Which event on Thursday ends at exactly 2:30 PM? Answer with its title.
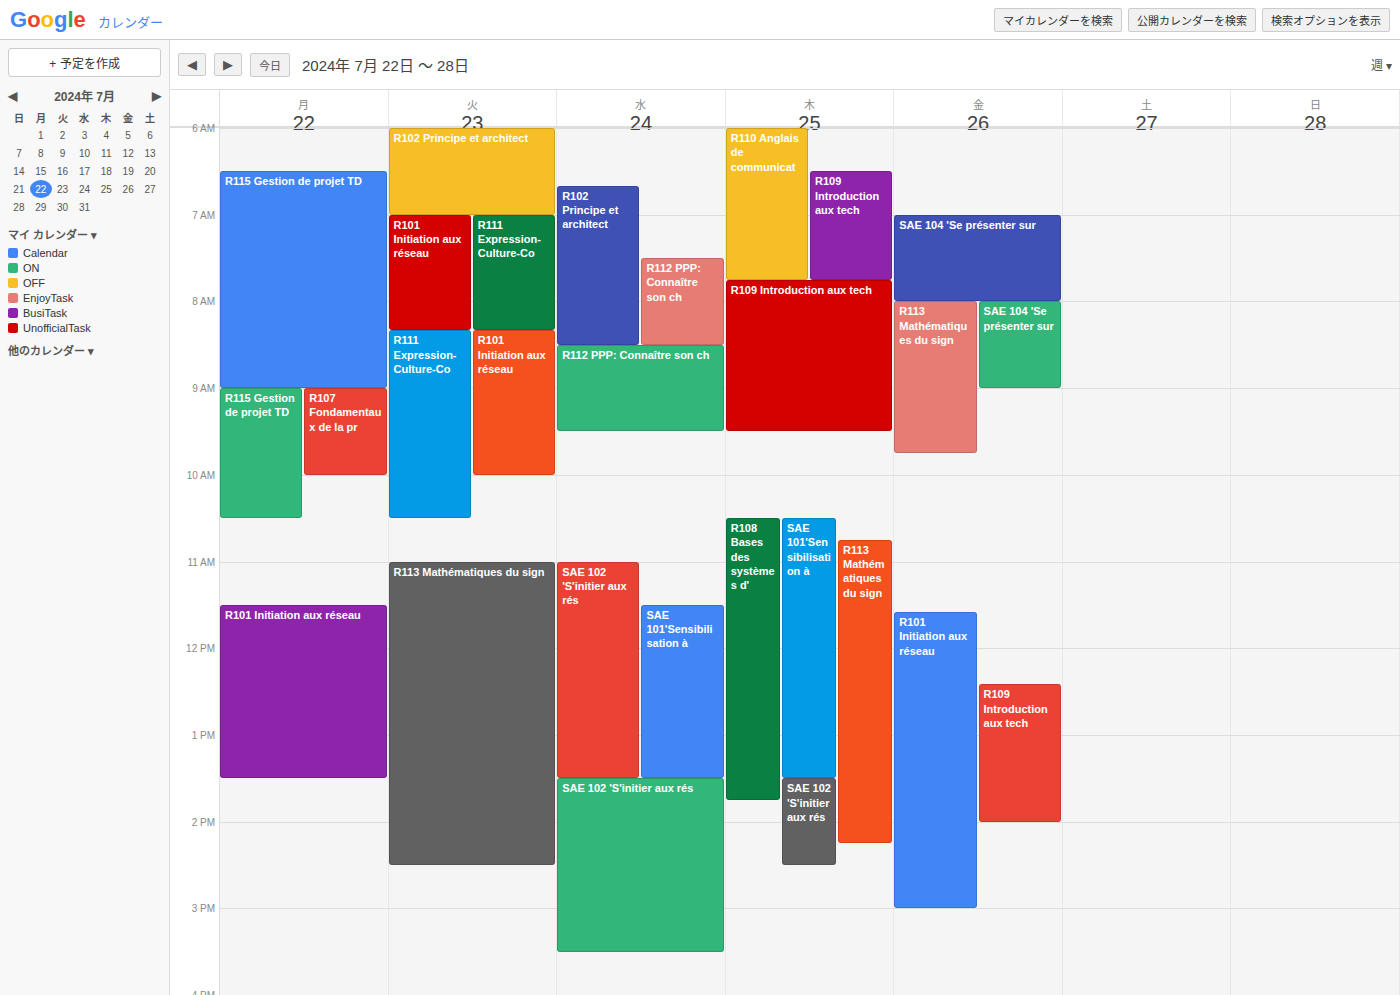
"SAE 102 'S'initier aux rés"